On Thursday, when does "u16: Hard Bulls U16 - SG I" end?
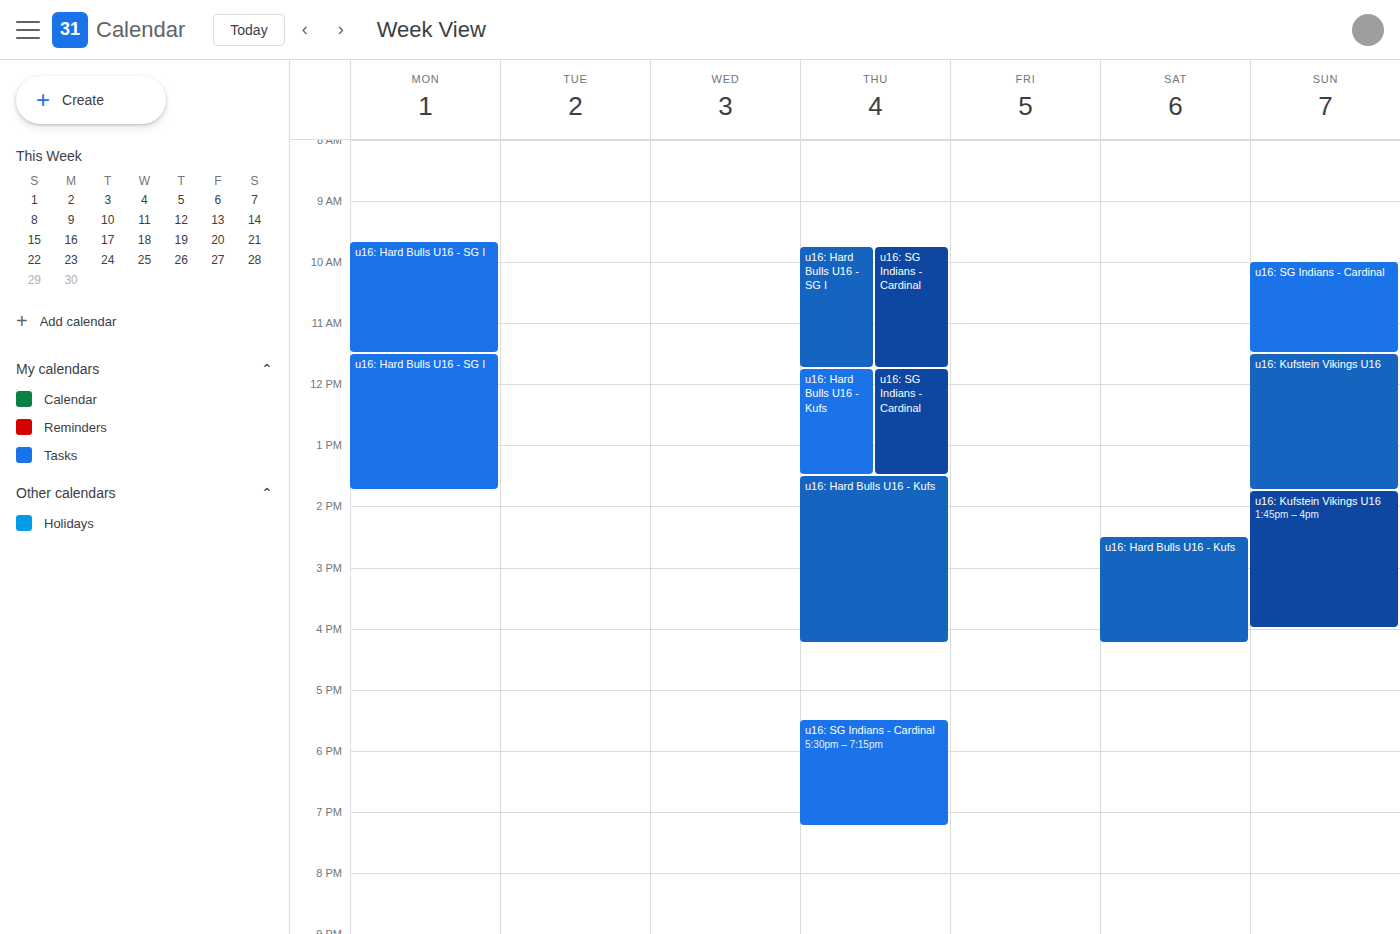
11:45 AM